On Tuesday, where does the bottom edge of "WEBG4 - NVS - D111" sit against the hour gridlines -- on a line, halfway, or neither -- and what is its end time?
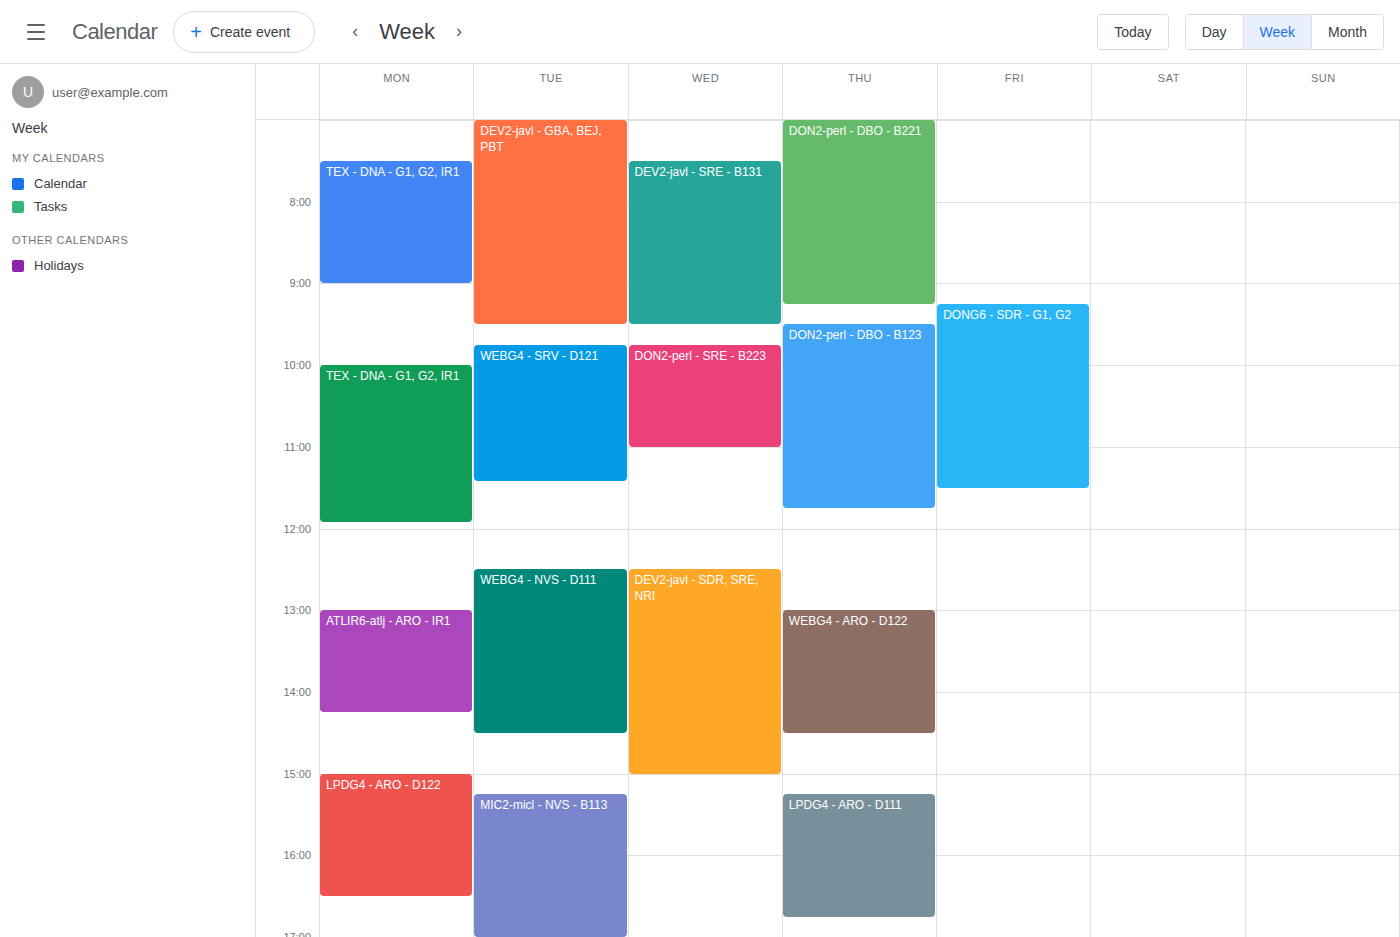
2:30 PM -- halfway between the 2 PM and 3 PM lines.